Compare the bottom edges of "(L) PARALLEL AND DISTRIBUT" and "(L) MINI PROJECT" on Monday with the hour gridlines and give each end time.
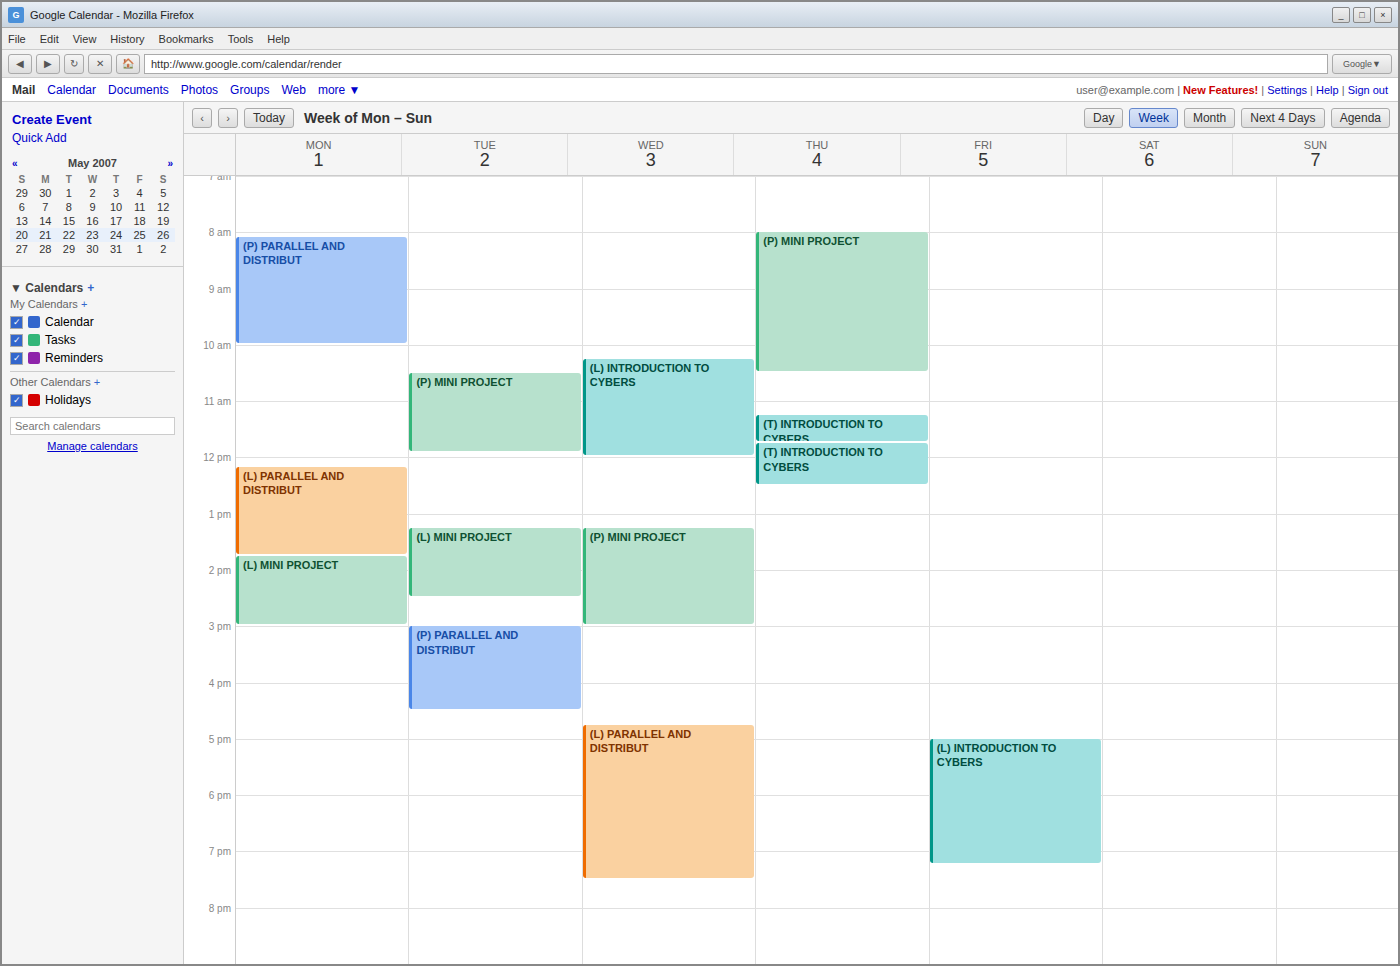
"(L) PARALLEL AND DISTRIBUT": 13:45, neither: three quarters of the way from the 13:00 line to the 14:00 line. "(L) MINI PROJECT": 15:00, exactly on the 15:00 line.